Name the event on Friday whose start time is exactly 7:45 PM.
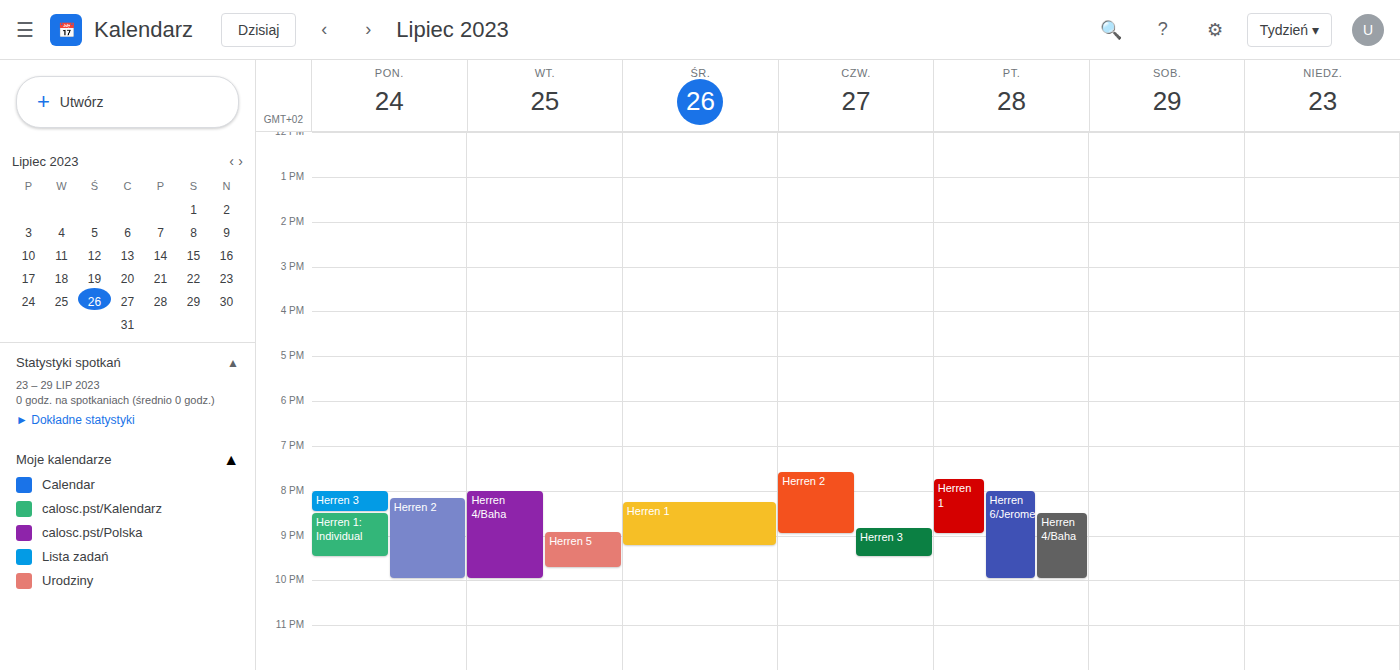
"Herren 1"